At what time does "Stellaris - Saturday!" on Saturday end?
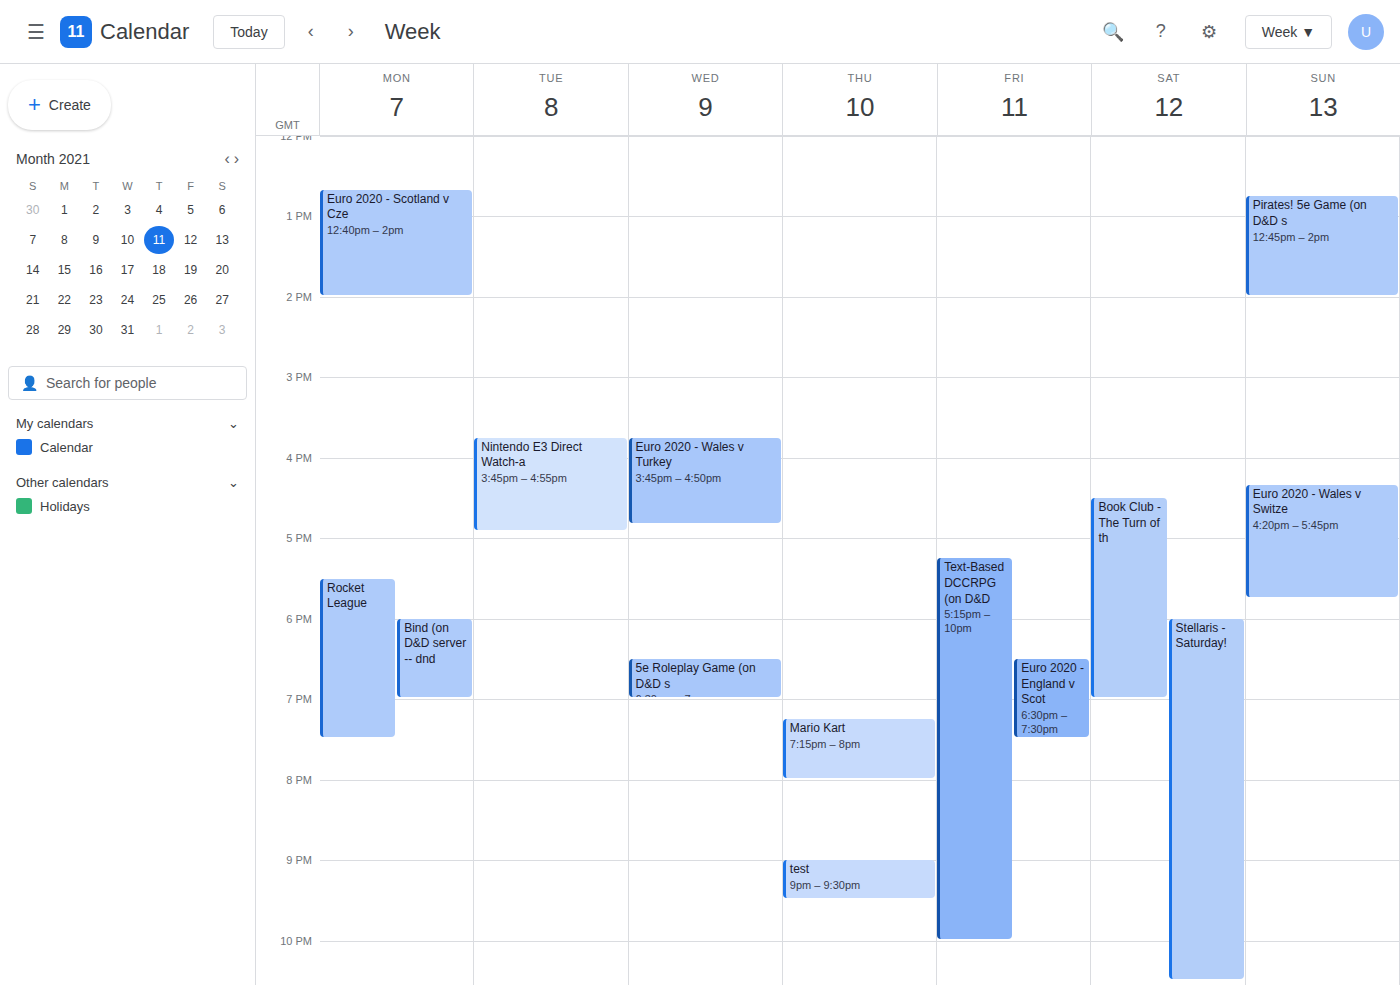
10:30 PM